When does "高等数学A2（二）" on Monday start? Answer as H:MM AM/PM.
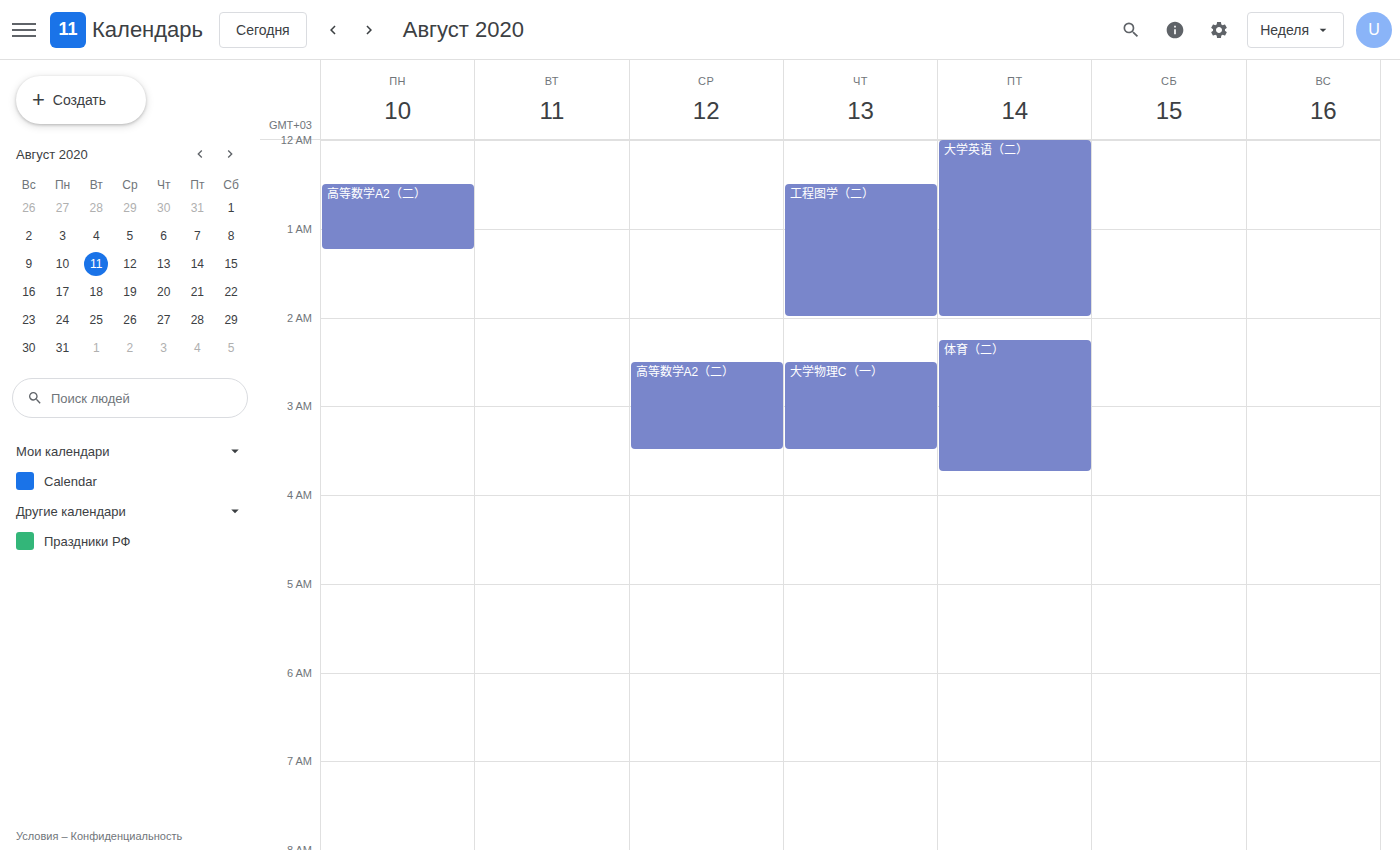
12:30 AM